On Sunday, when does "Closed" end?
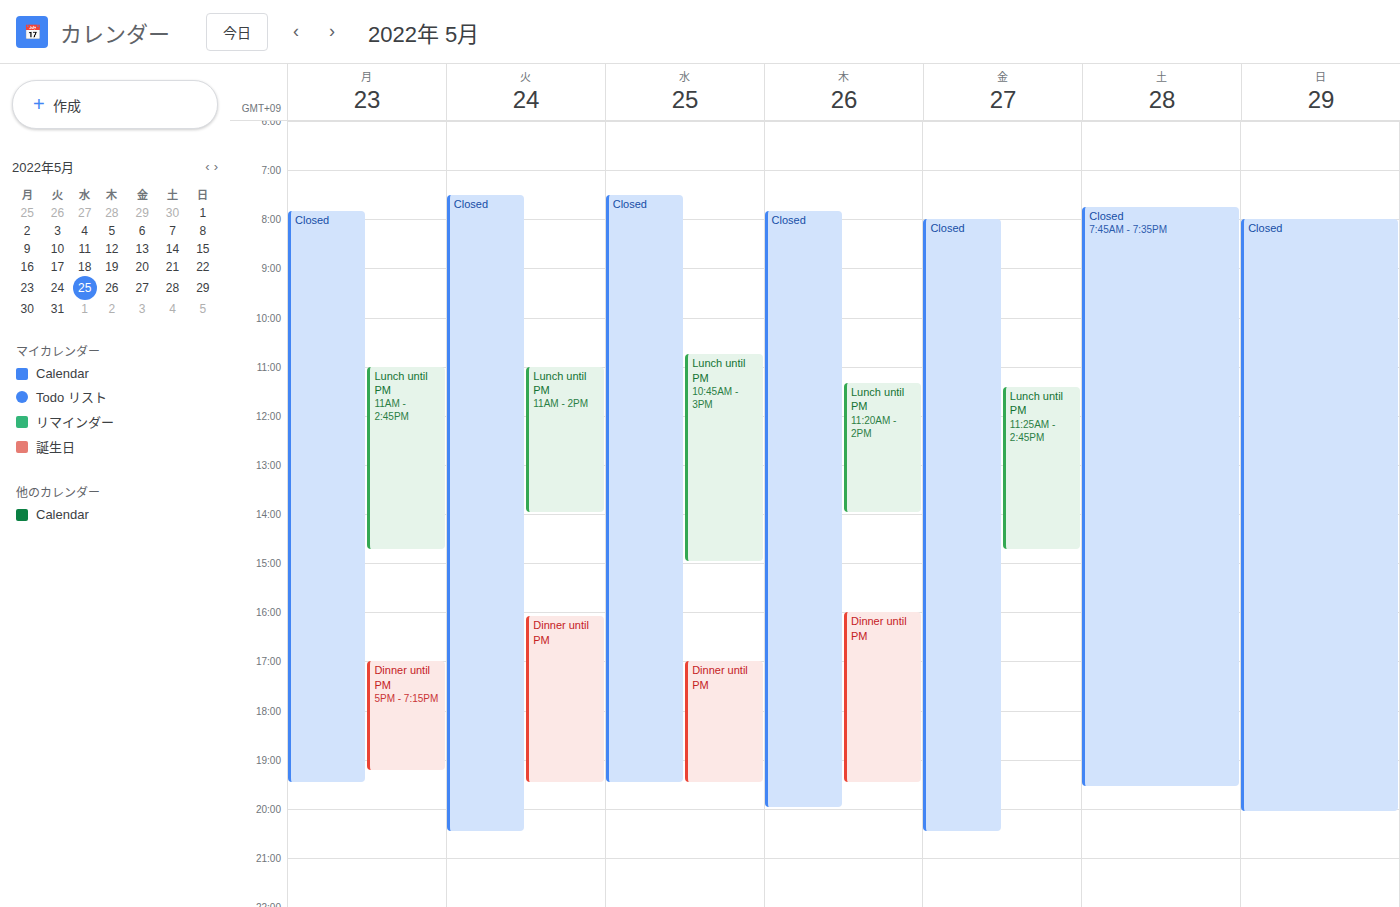
8:05 PM